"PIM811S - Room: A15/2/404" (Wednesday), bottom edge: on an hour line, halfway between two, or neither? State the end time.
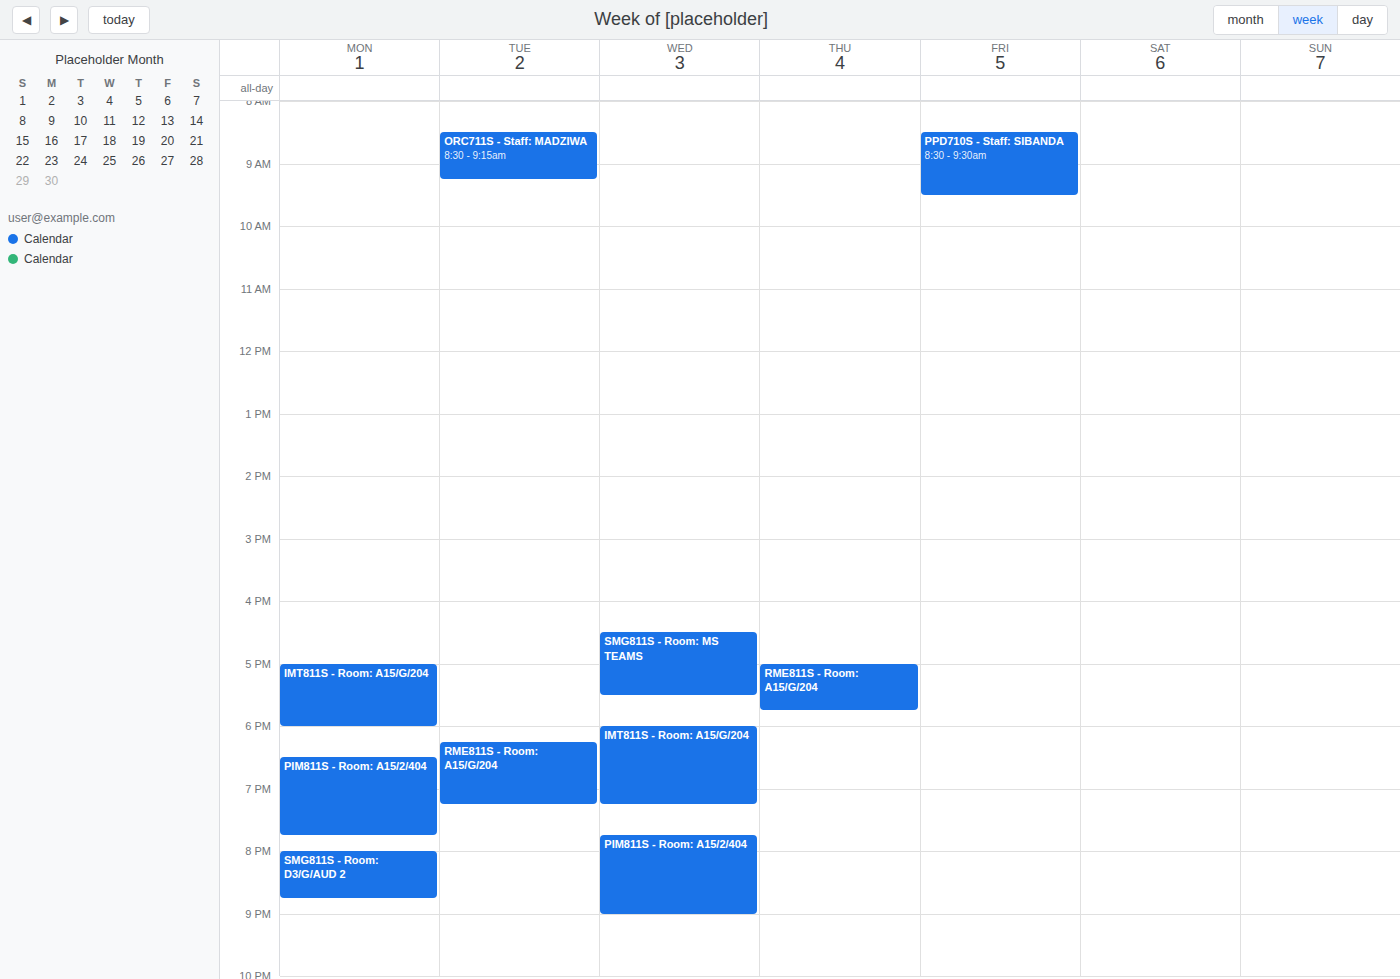
9:00 PM -- exactly on the 9 PM line.